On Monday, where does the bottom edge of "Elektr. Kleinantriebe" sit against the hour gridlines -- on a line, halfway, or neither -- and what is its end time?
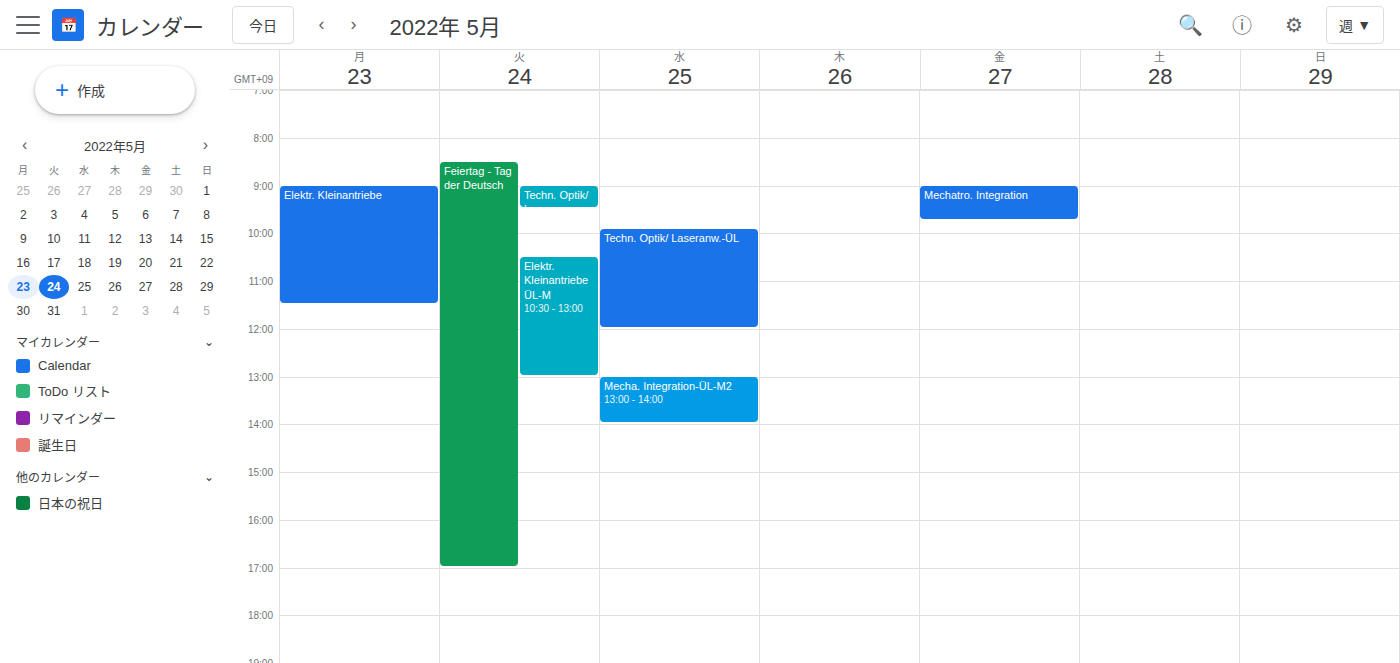
11:30 AM -- halfway between the 11 AM and 12 PM lines.